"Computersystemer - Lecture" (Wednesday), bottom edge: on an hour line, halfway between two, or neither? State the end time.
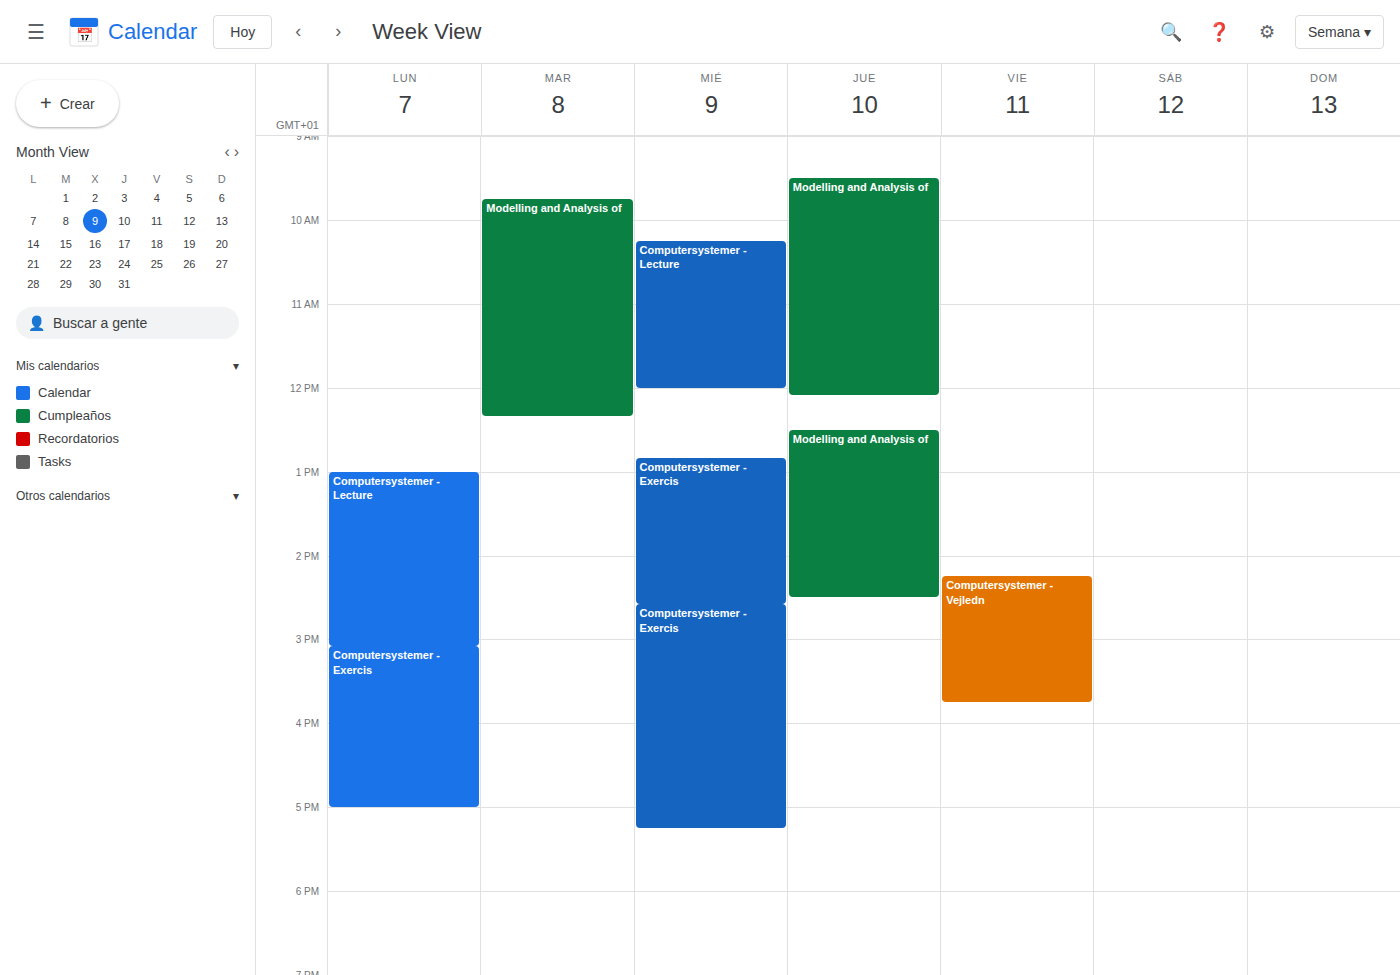
12:00 PM -- exactly on the 12 PM line.